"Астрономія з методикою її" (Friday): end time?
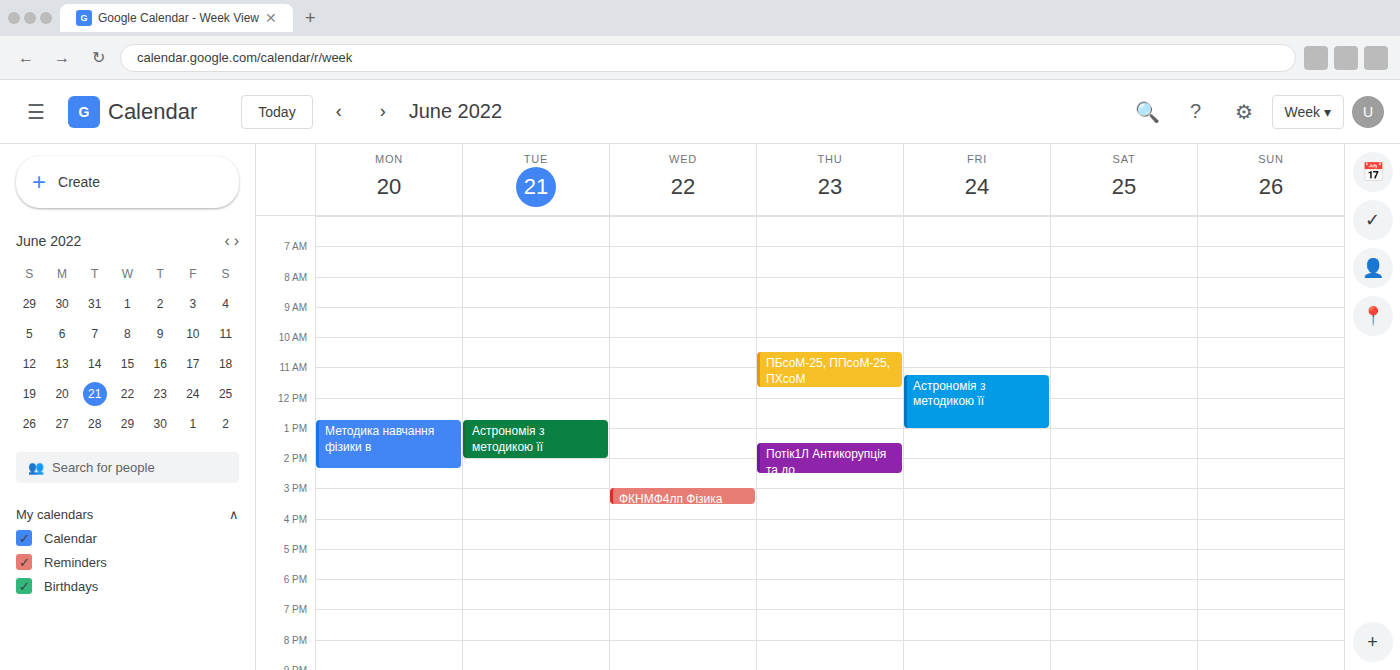
1:00 PM